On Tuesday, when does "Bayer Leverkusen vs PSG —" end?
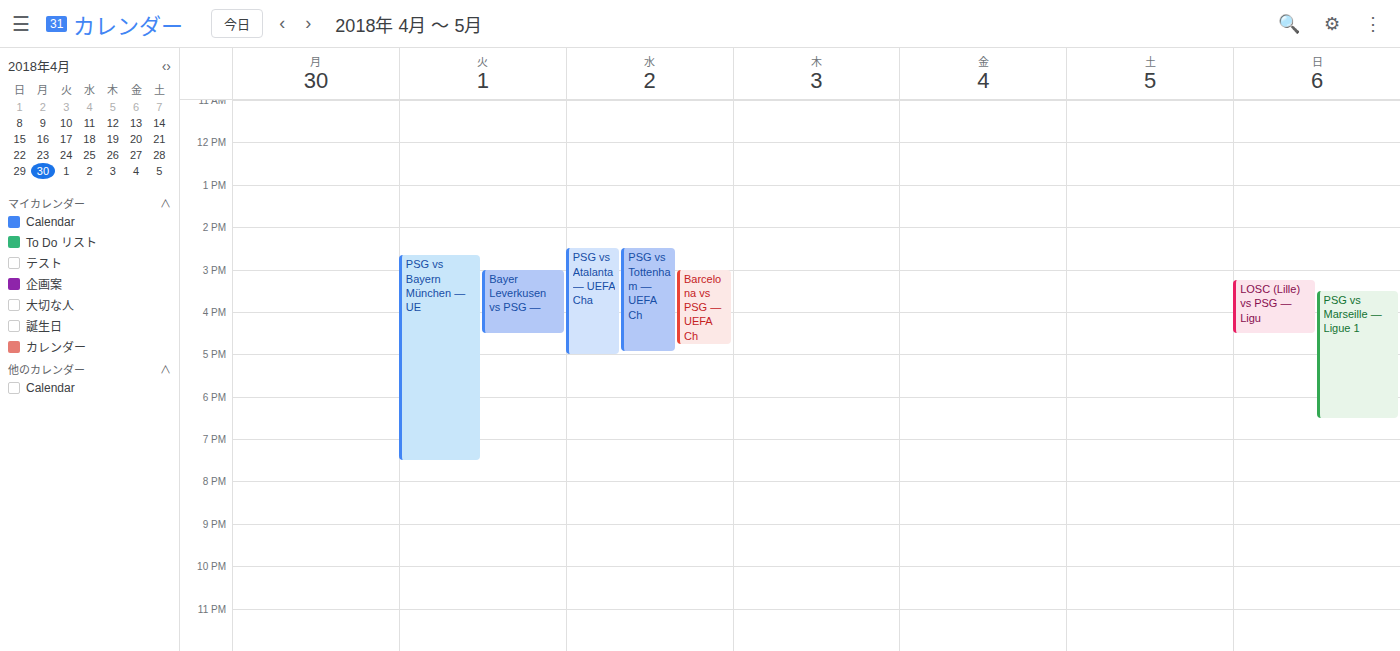
16:30